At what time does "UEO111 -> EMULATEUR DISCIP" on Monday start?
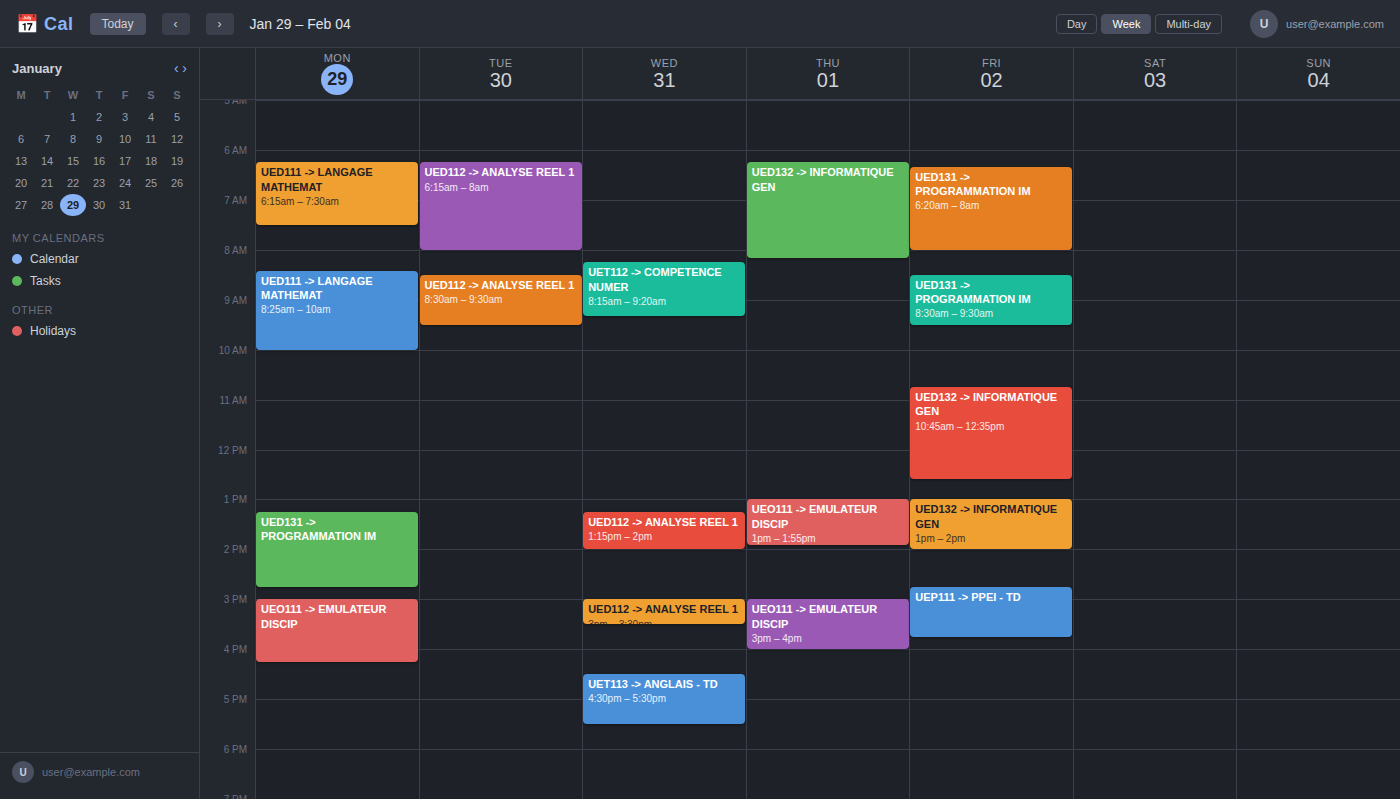
15:00